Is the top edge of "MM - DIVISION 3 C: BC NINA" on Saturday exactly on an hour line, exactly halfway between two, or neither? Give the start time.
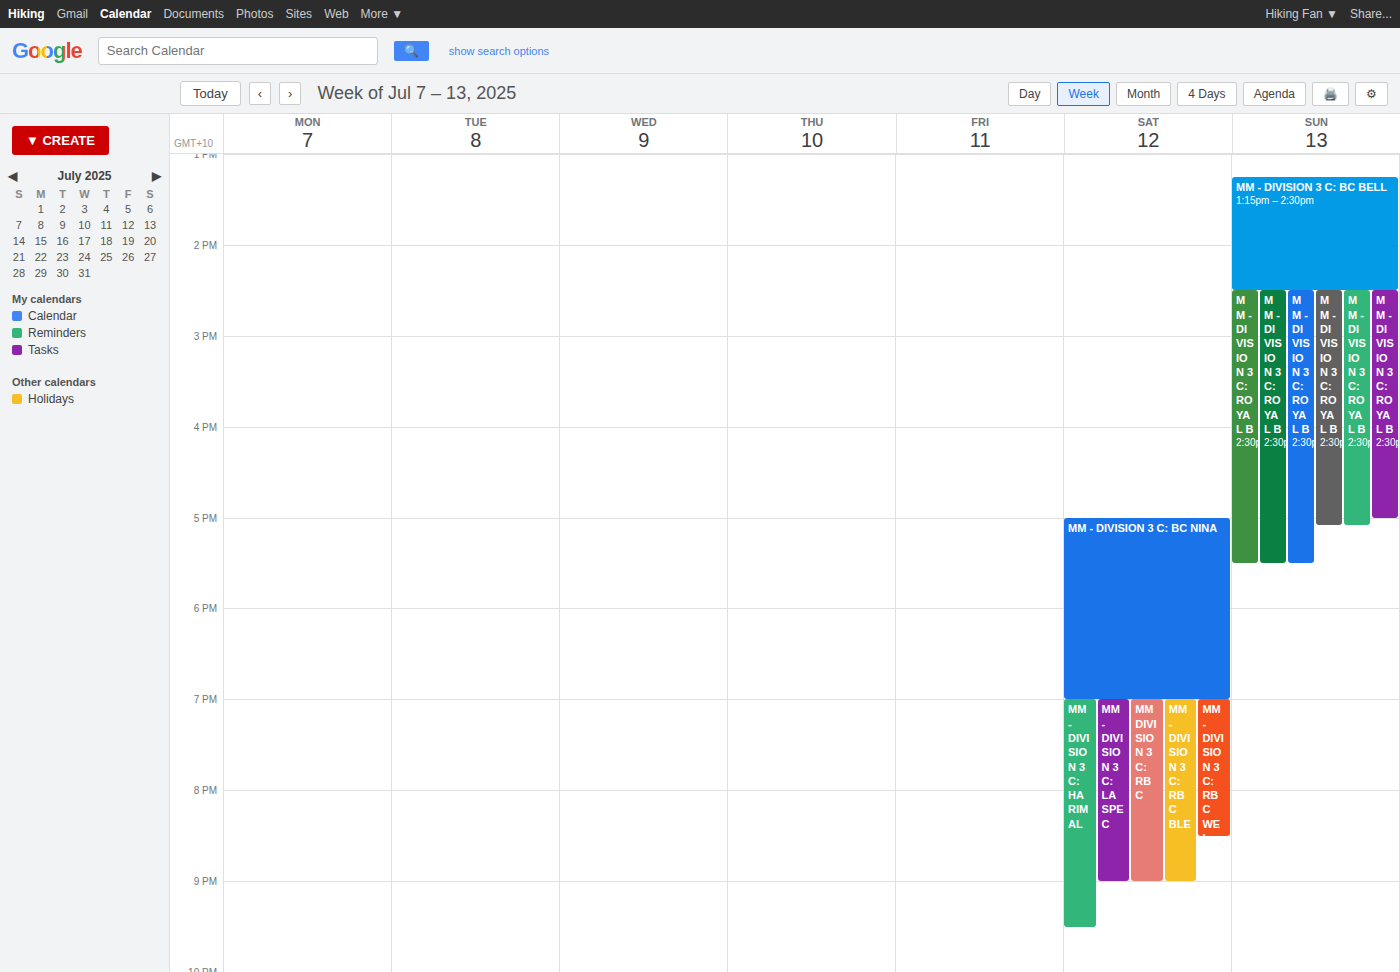
5:00 PM -- exactly on the 5 PM line.